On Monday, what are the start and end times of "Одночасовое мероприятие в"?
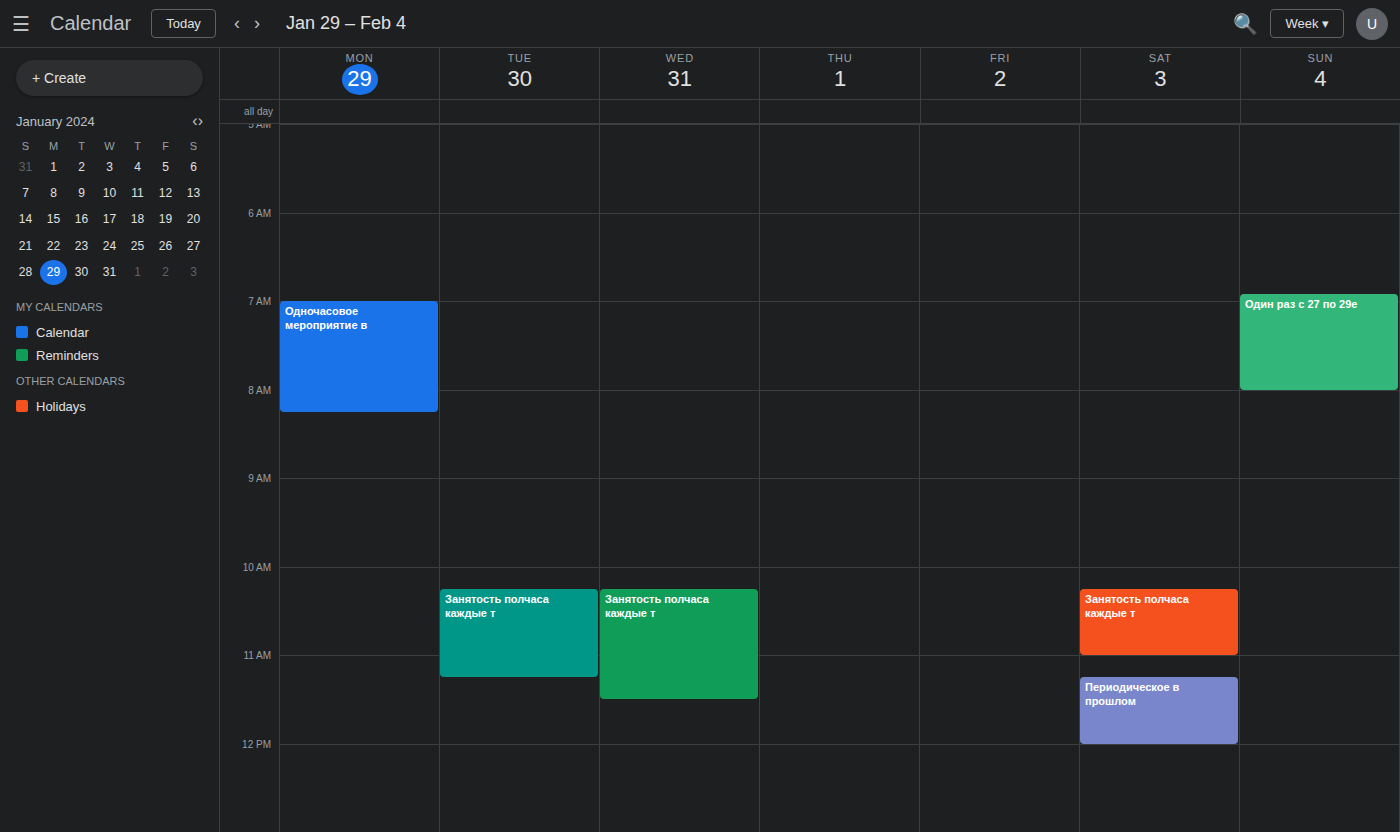
7:00 AM to 8:15 AM